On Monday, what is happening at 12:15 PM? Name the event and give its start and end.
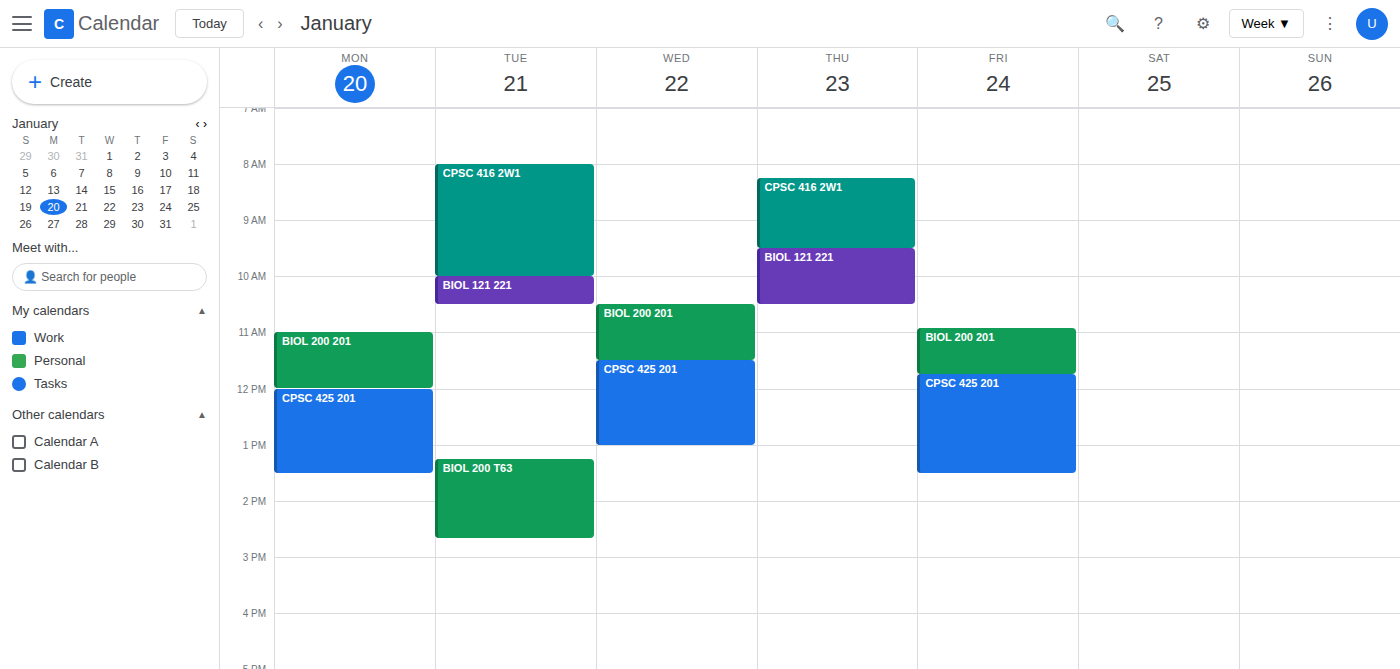
"CPSC 425 201", 12:00 PM to 1:30 PM